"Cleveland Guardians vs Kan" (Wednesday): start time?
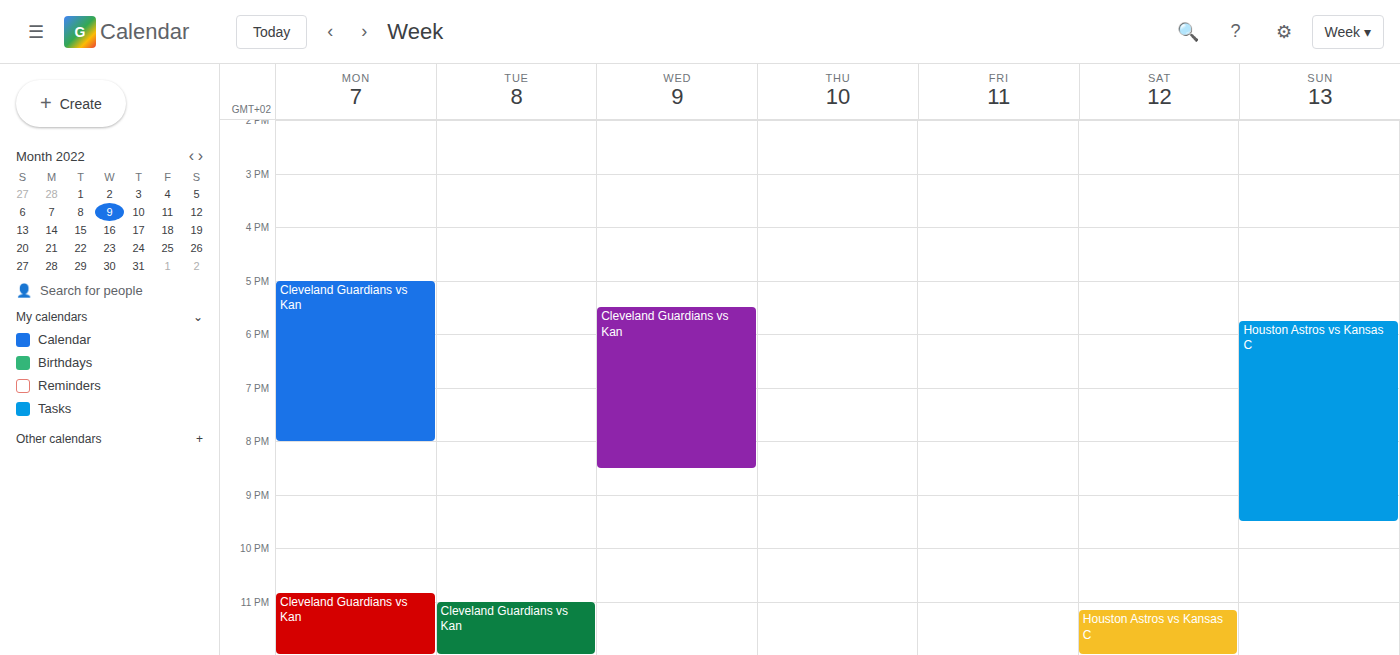
17:30